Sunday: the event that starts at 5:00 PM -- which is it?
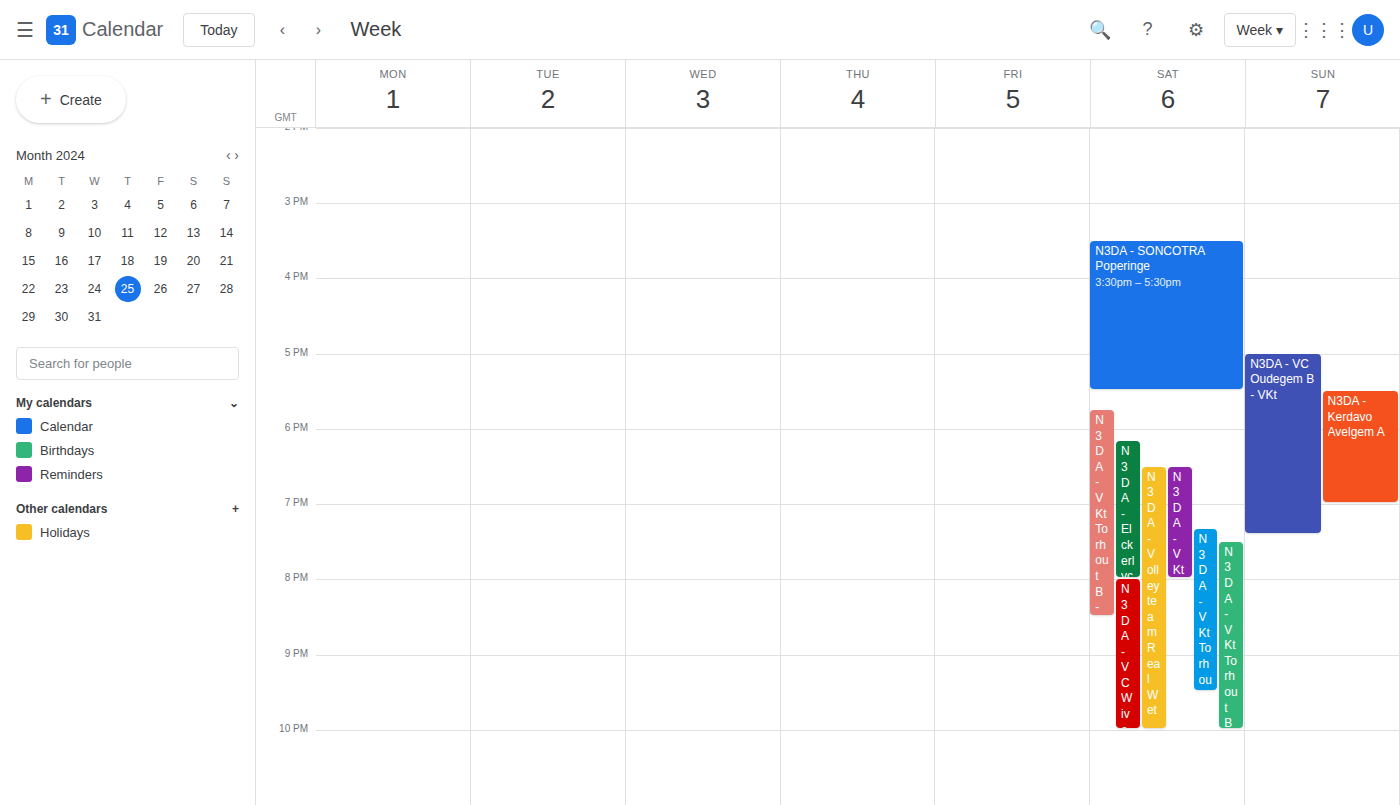
"N3DA - VC Oudegem B - VKt"